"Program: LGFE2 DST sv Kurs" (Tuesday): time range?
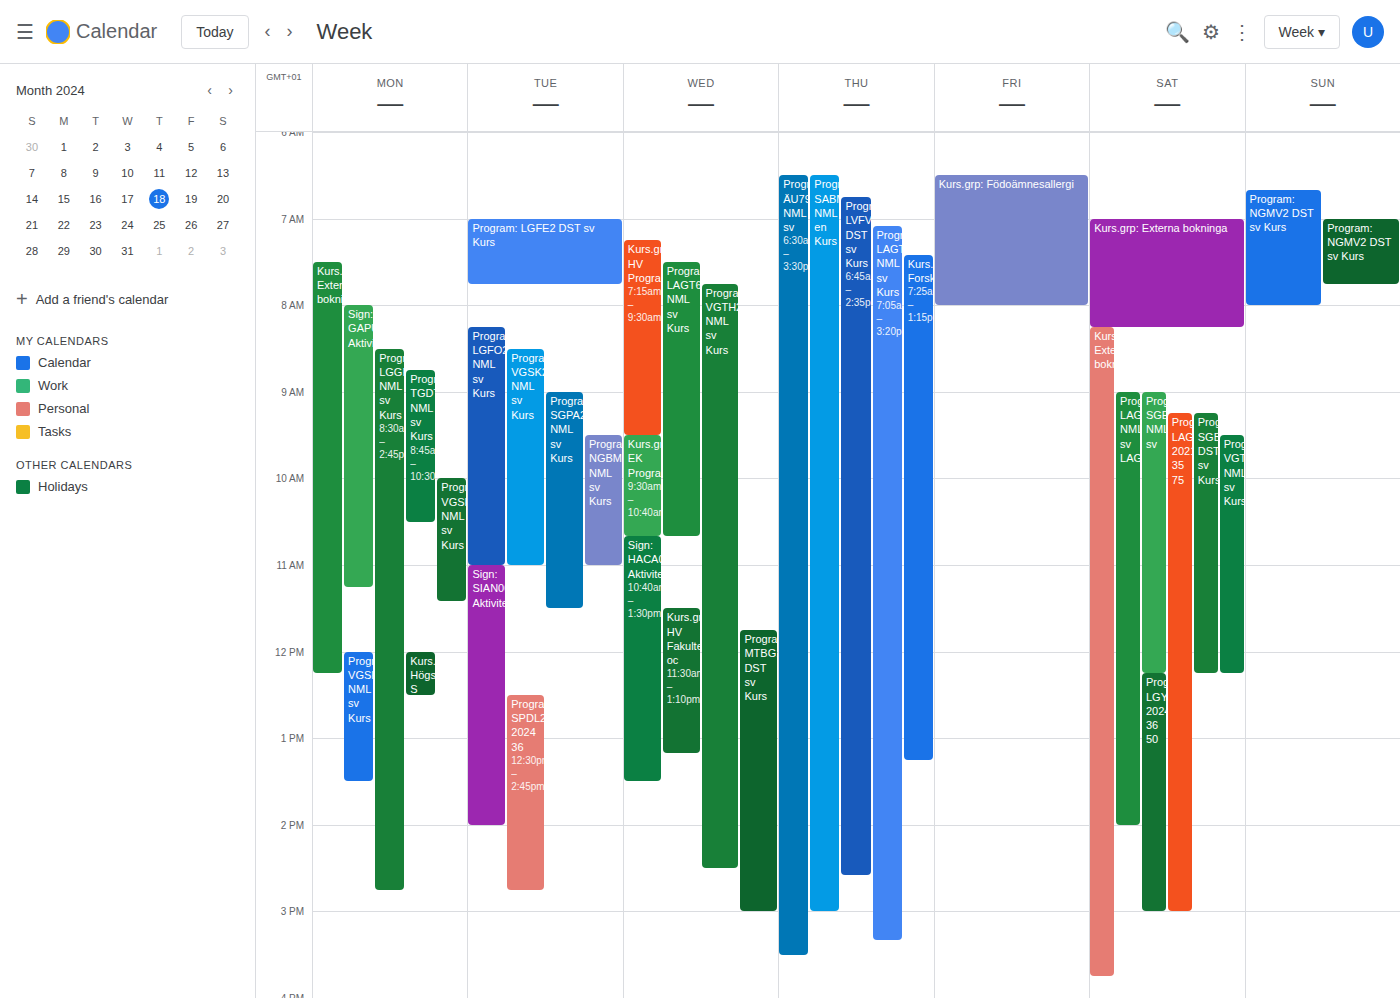
07:00 to 07:45